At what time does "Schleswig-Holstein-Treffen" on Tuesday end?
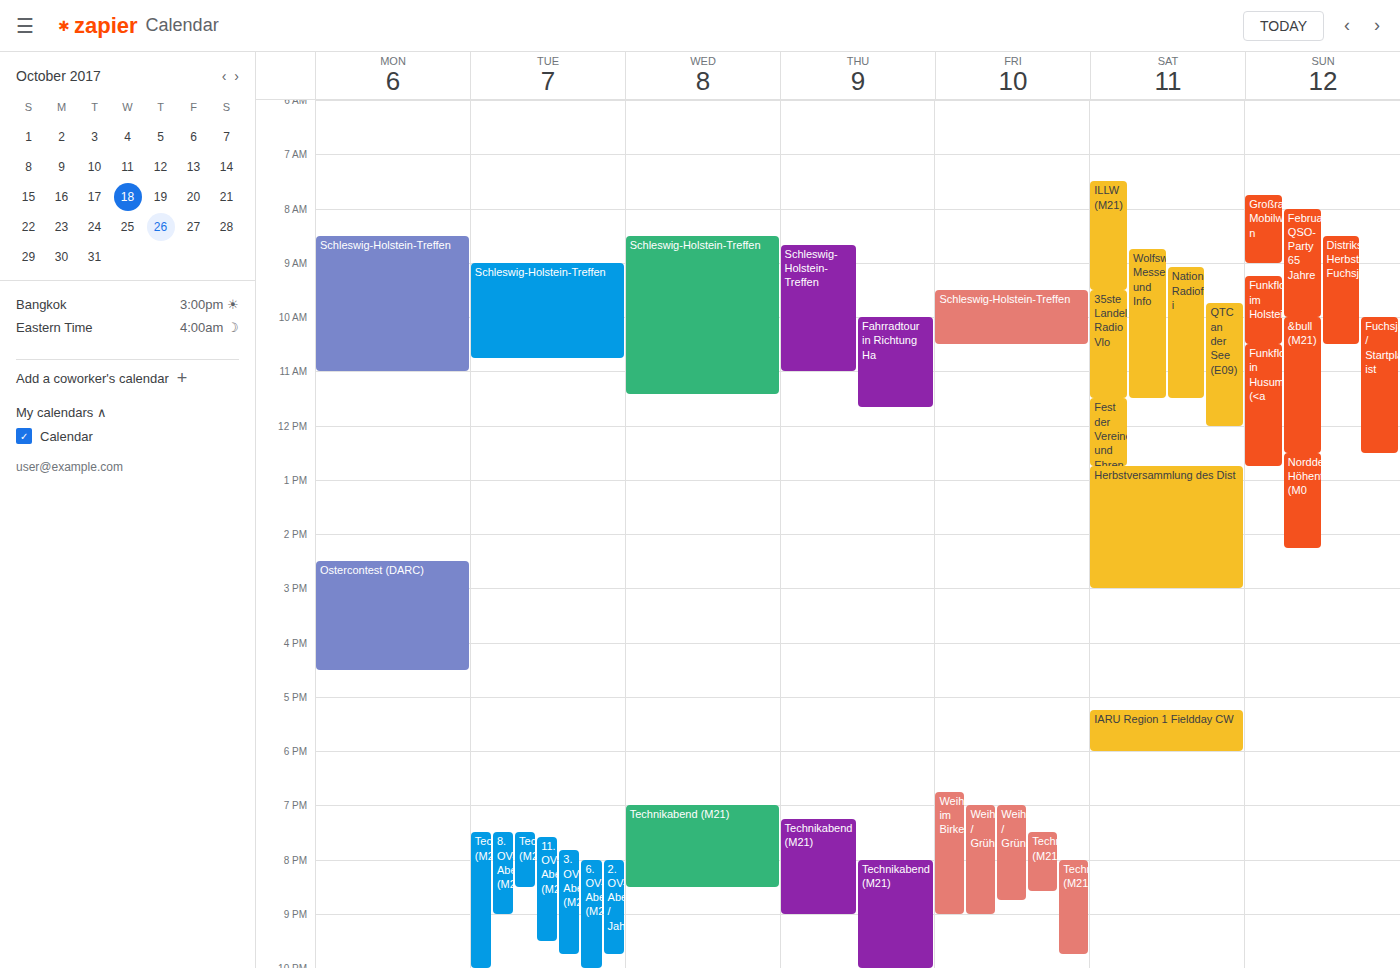
10:45 AM